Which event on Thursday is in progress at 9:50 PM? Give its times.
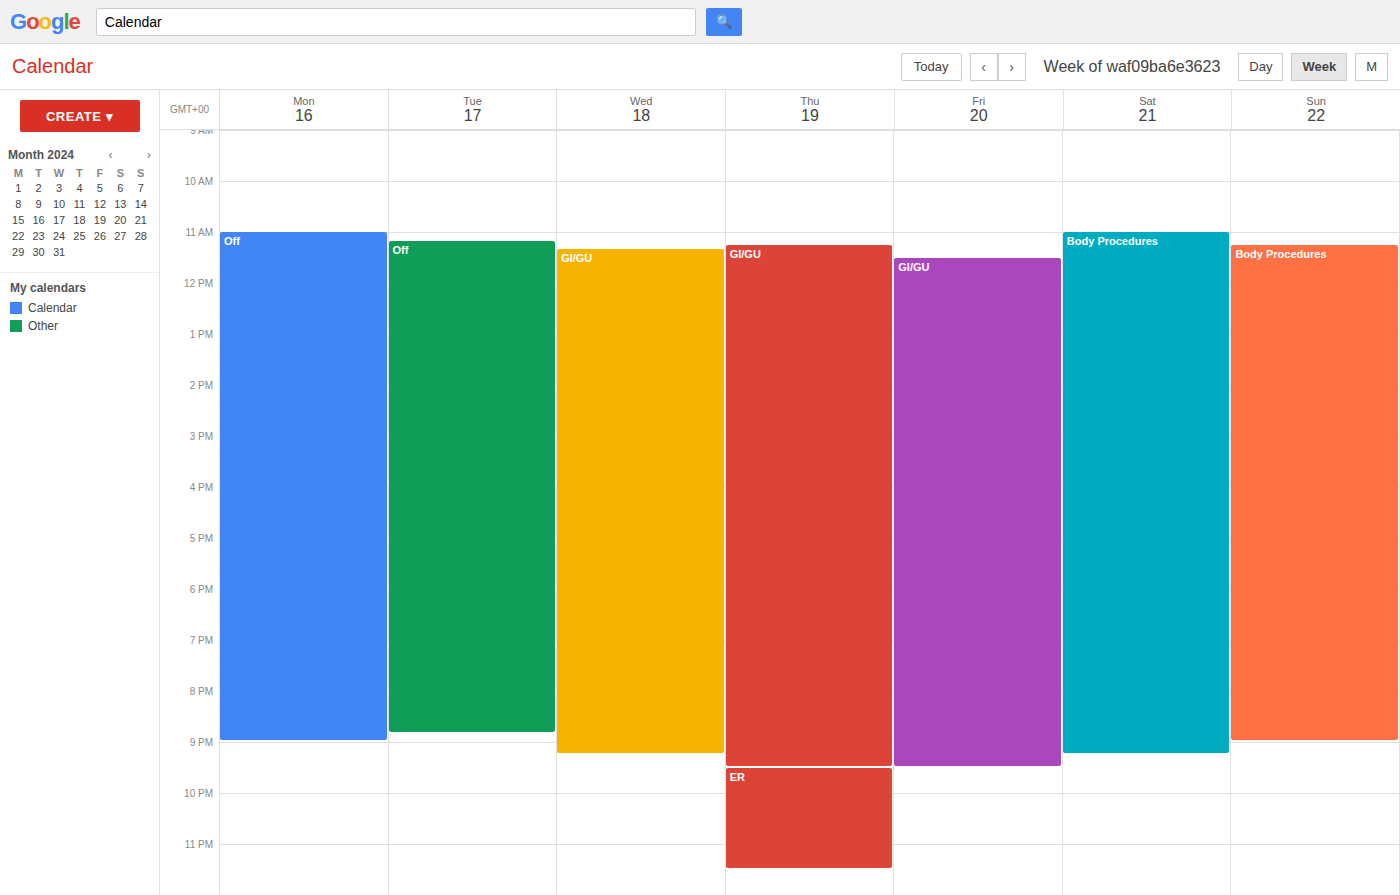
"ER", 9:30 PM to 11:30 PM